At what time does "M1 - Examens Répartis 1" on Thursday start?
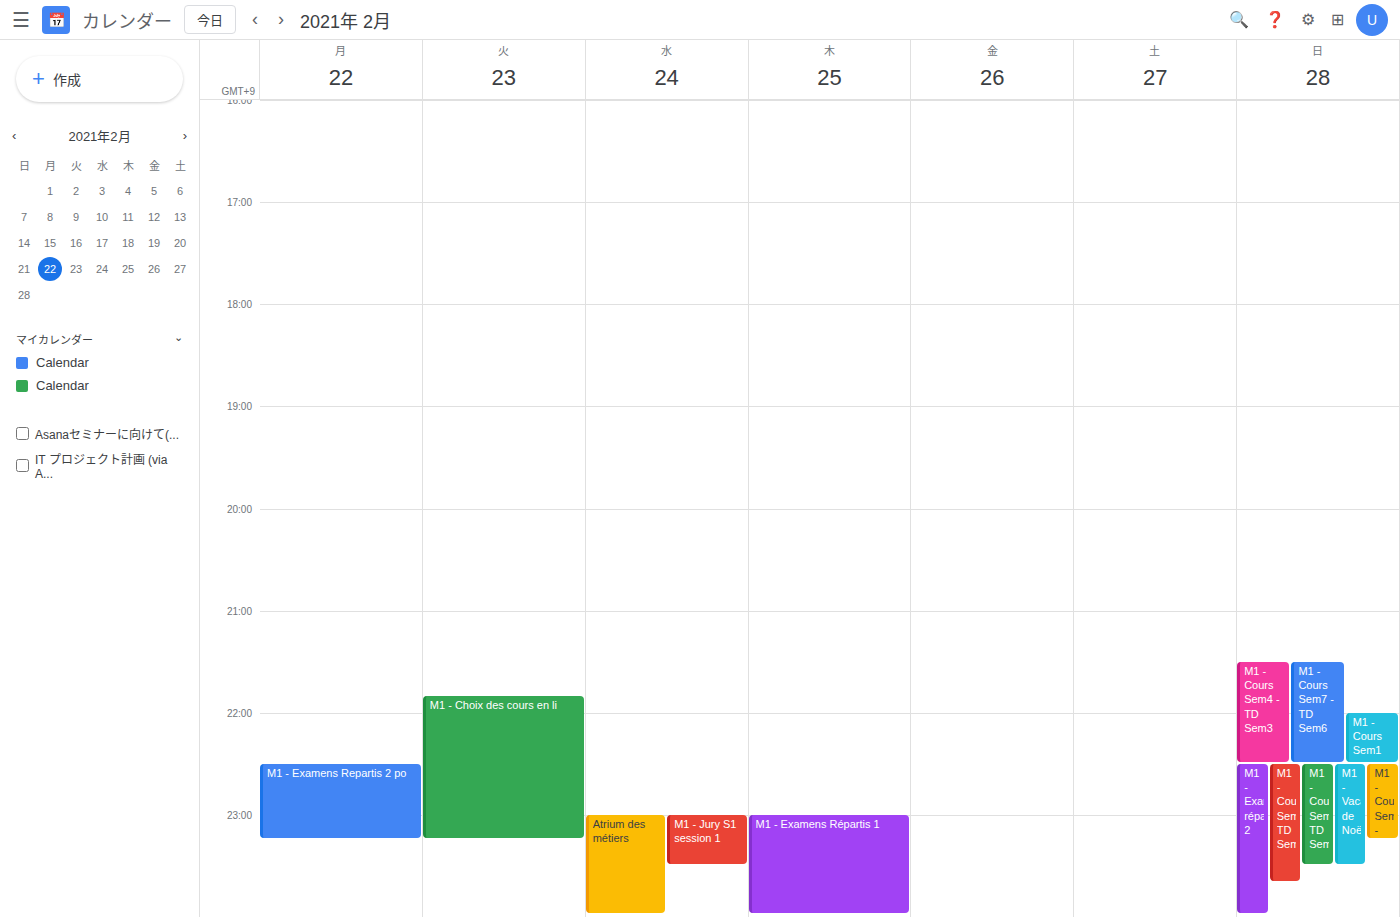
11:00 PM